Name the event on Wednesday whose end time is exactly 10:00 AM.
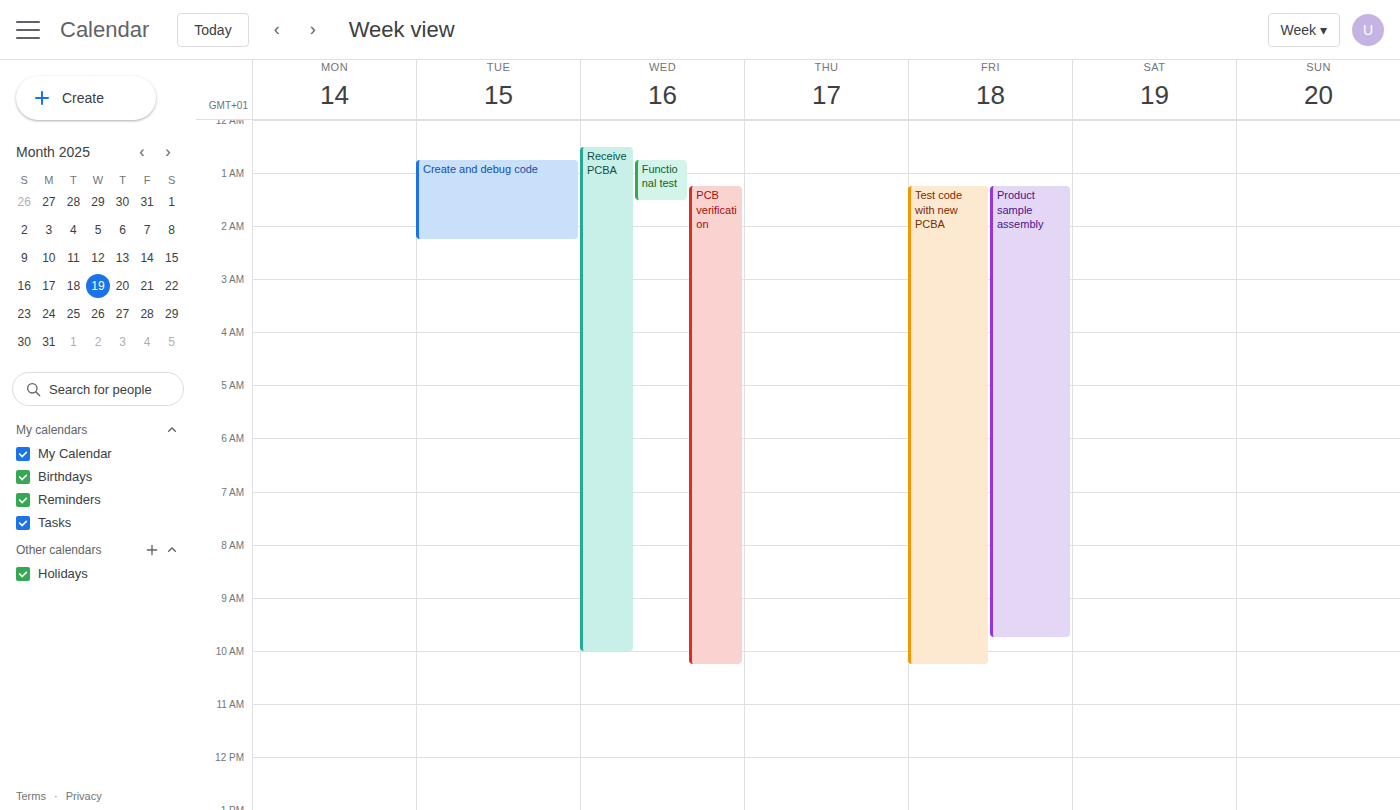
"Receive PCBA"